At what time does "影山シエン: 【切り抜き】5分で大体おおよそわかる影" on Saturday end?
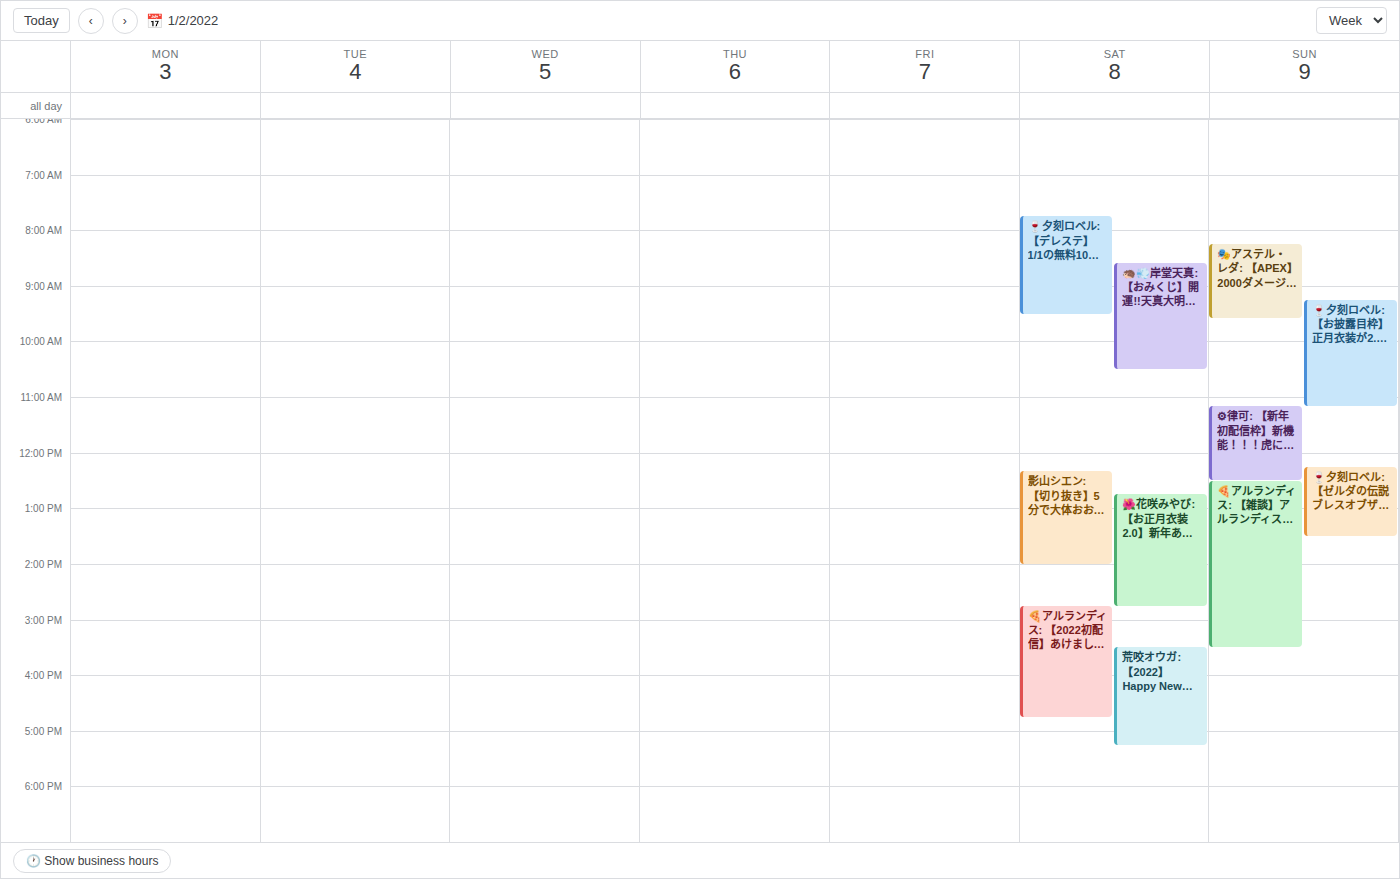
2:00 PM